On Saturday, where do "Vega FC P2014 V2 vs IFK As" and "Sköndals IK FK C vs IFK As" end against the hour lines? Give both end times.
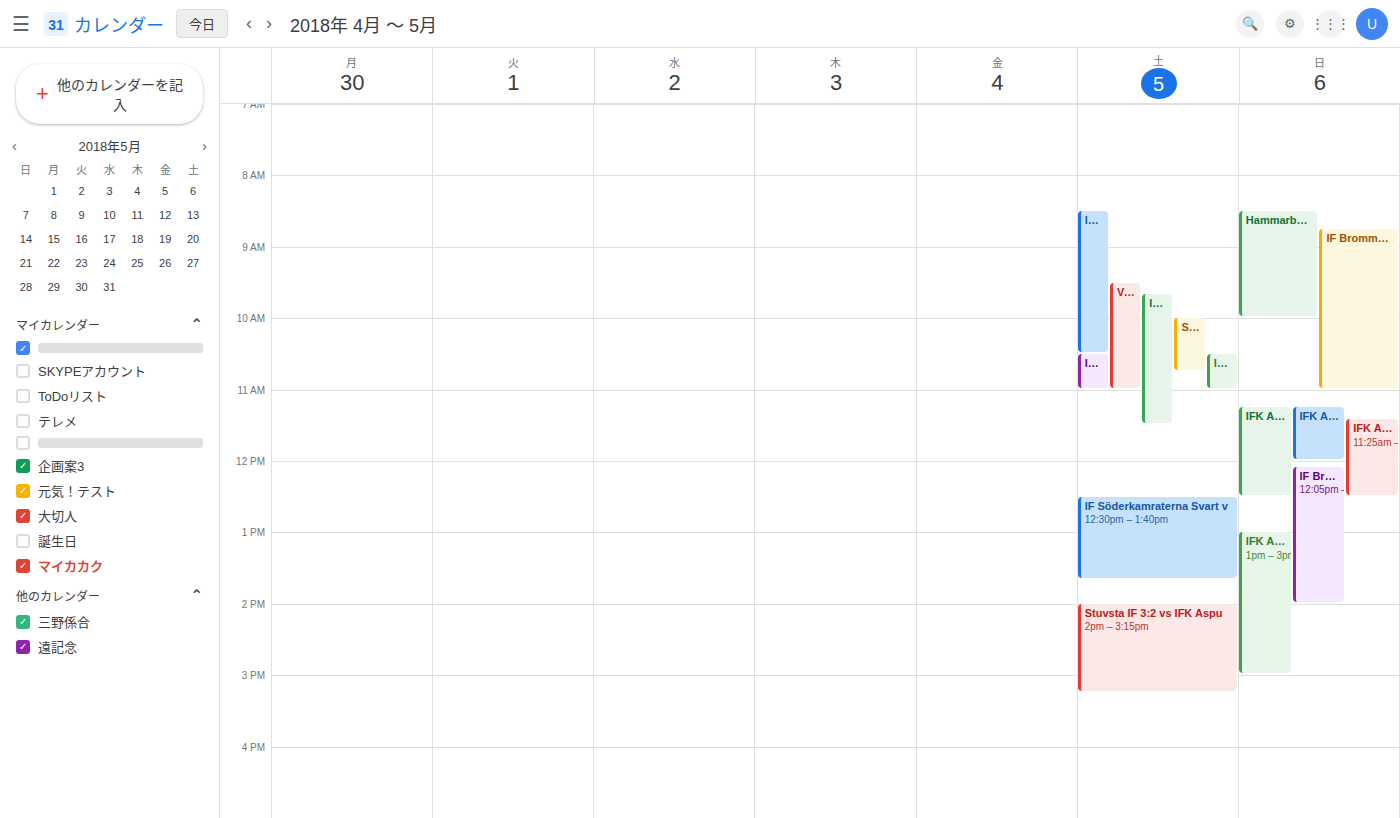
"Vega FC P2014 V2 vs IFK As": 11:00 AM, exactly on the 11 AM line. "Sköndals IK FK C vs IFK As": 10:45 AM, neither: three quarters of the way from the 10 AM line to the 11 AM line.